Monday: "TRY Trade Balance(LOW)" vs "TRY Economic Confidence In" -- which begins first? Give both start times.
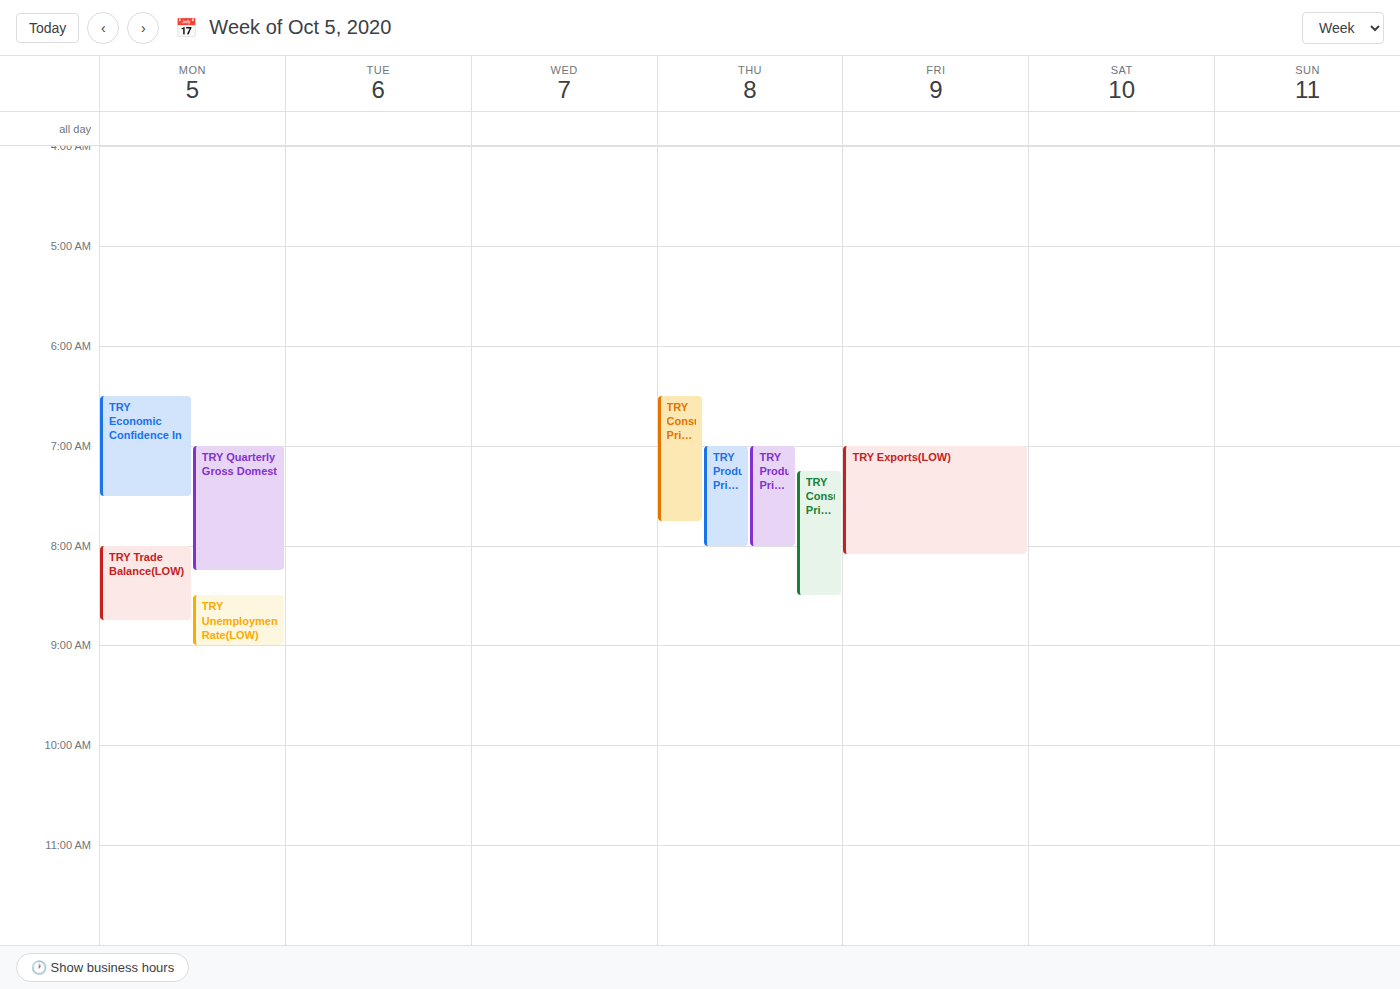
"TRY Economic Confidence In" 6:30 AM; "TRY Trade Balance(LOW)" 8:00 AM.